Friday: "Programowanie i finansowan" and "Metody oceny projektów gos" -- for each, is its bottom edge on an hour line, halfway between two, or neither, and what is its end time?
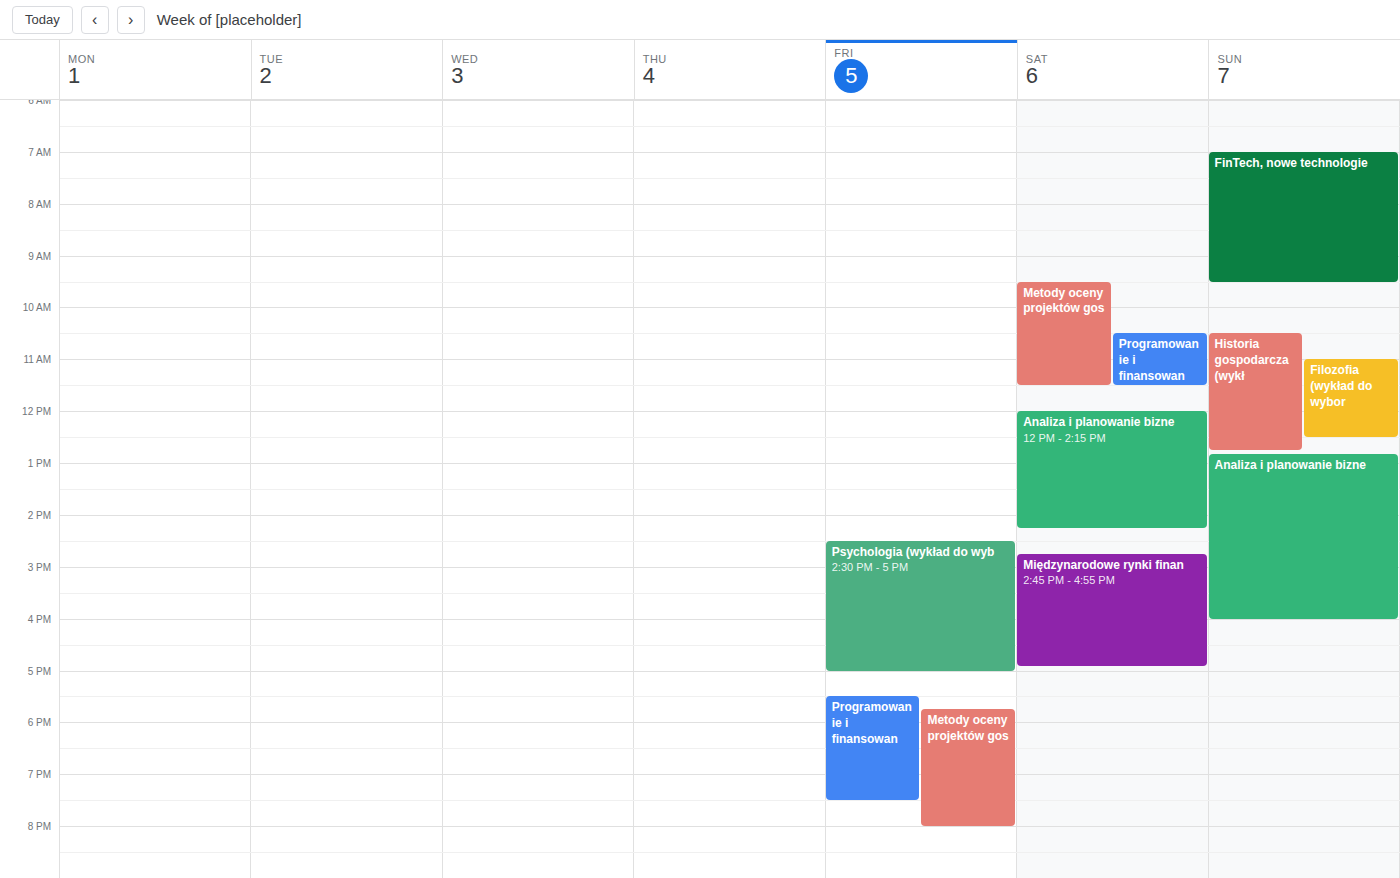
"Programowanie i finansowan": 7:30 PM, halfway between the 7 PM and 8 PM lines. "Metody oceny projektów gos": 8:00 PM, exactly on the 8 PM line.